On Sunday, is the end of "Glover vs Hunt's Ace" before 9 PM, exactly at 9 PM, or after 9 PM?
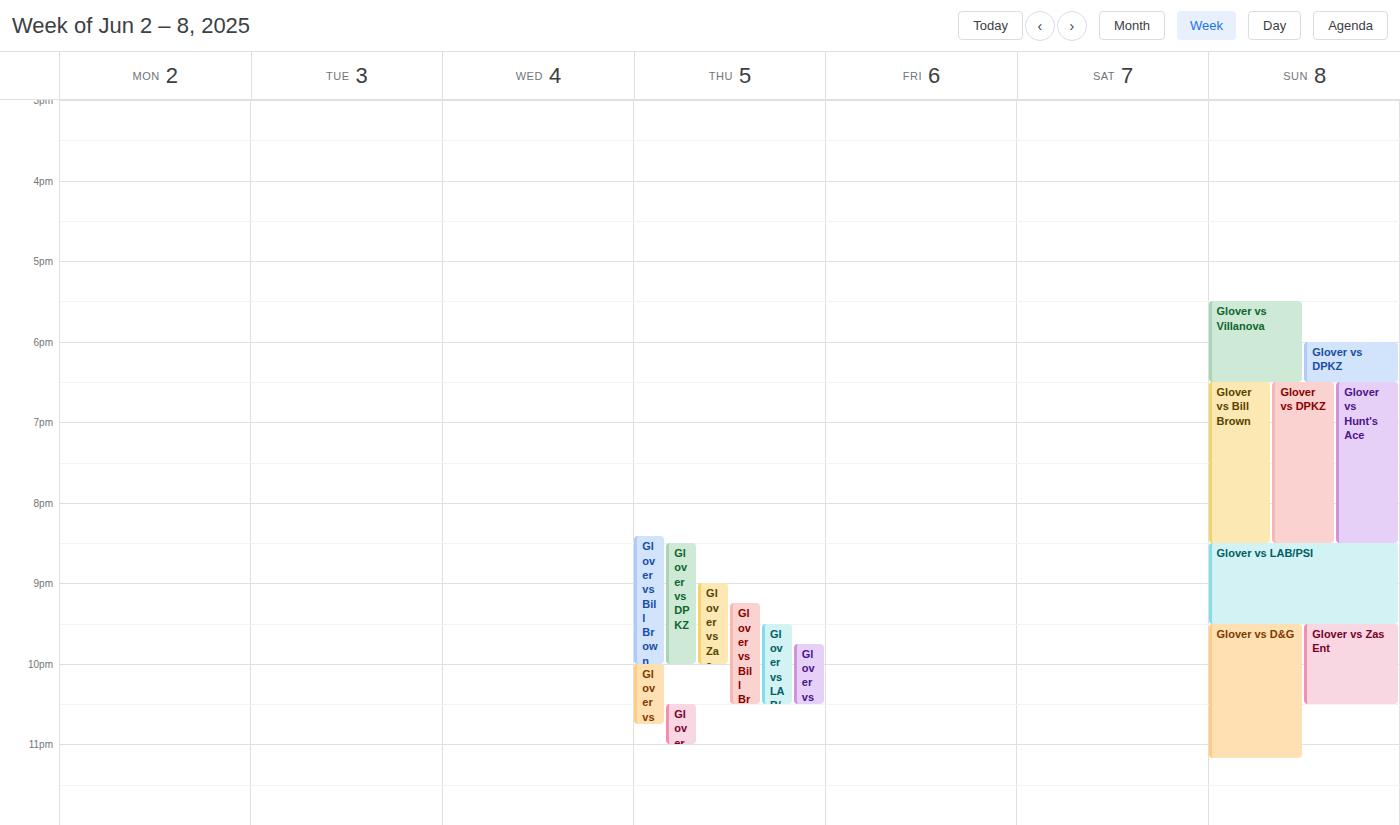
8:30 PM -- before 9 PM, 30 minutes above the 9 PM line.